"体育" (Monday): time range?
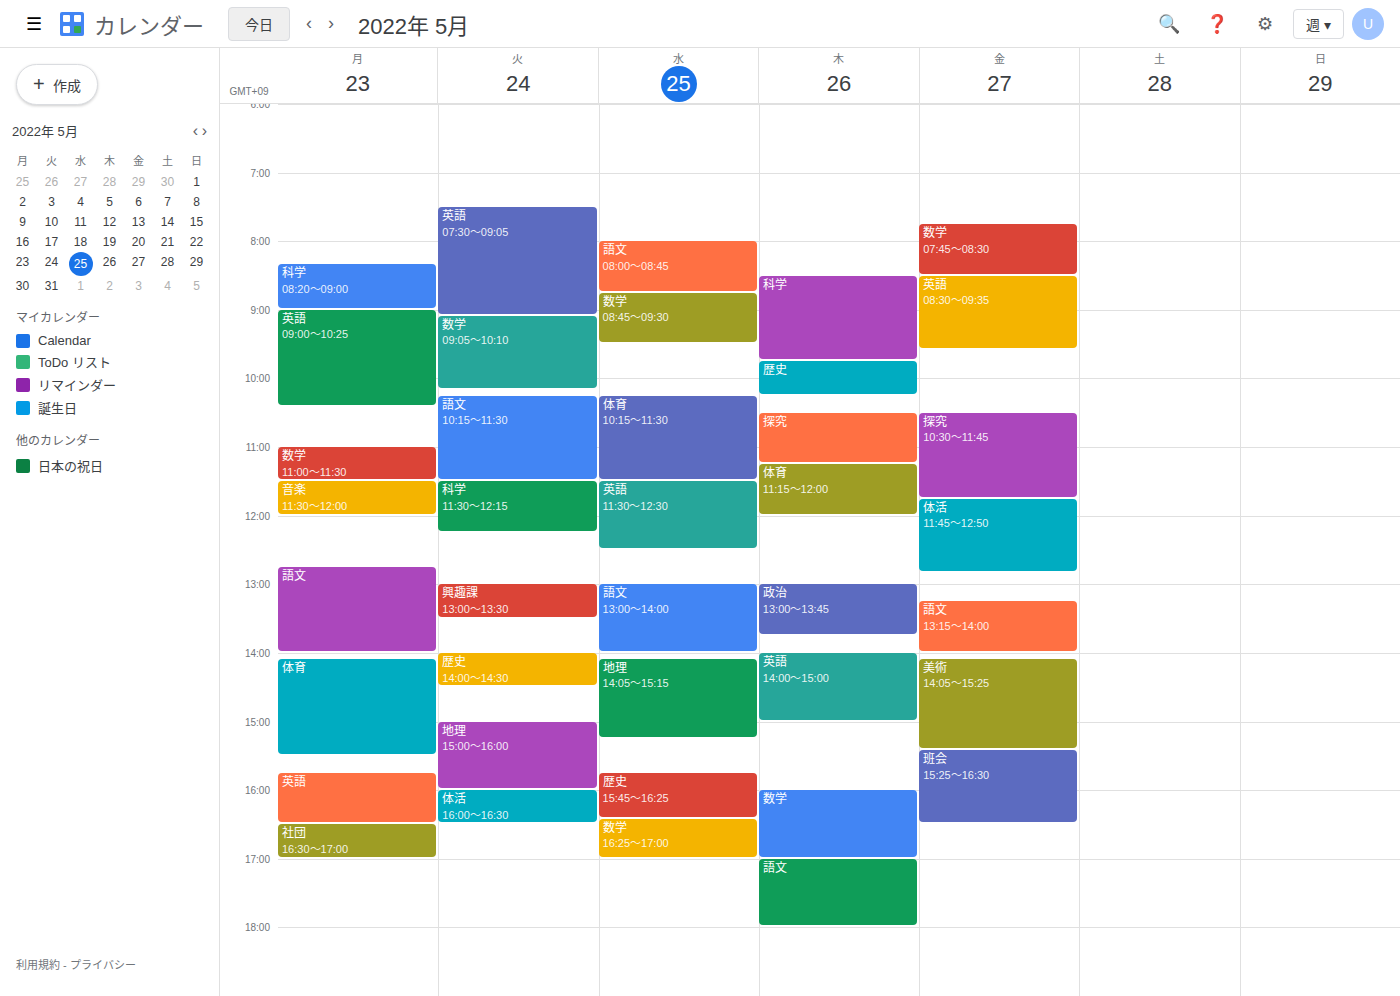
2:05 PM to 3:30 PM